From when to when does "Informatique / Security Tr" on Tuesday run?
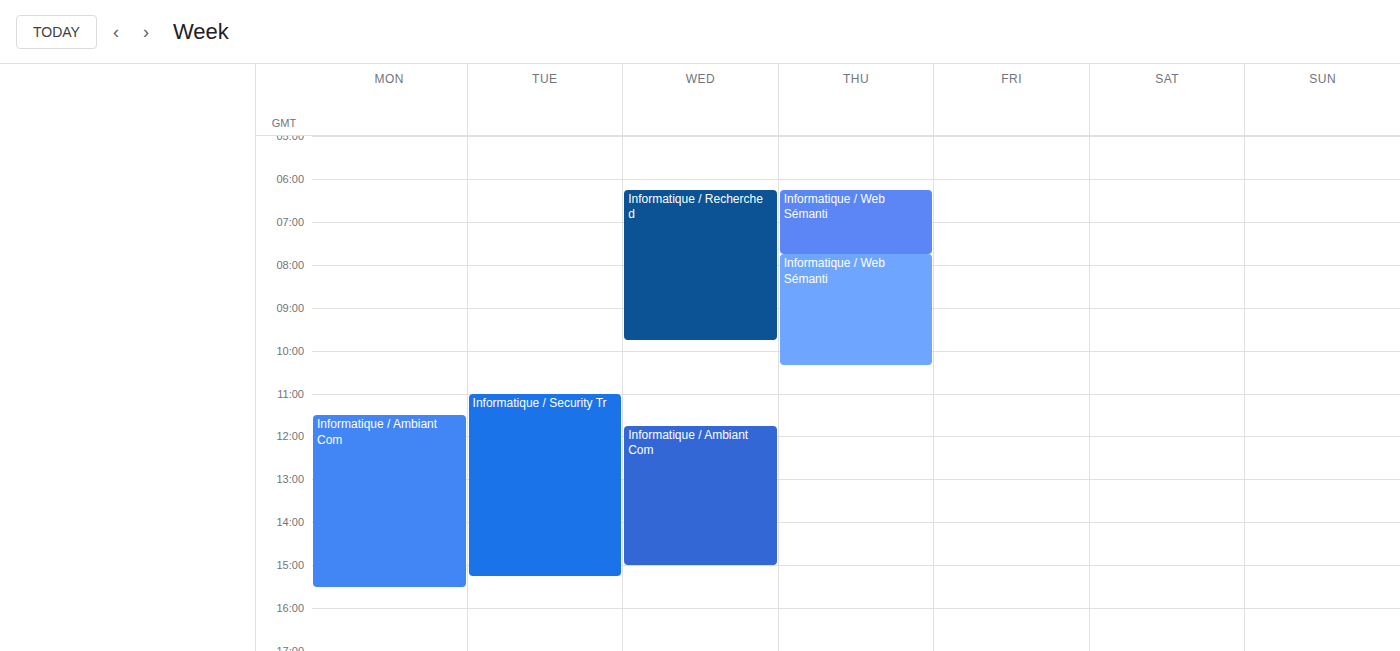
11:00 AM to 3:15 PM